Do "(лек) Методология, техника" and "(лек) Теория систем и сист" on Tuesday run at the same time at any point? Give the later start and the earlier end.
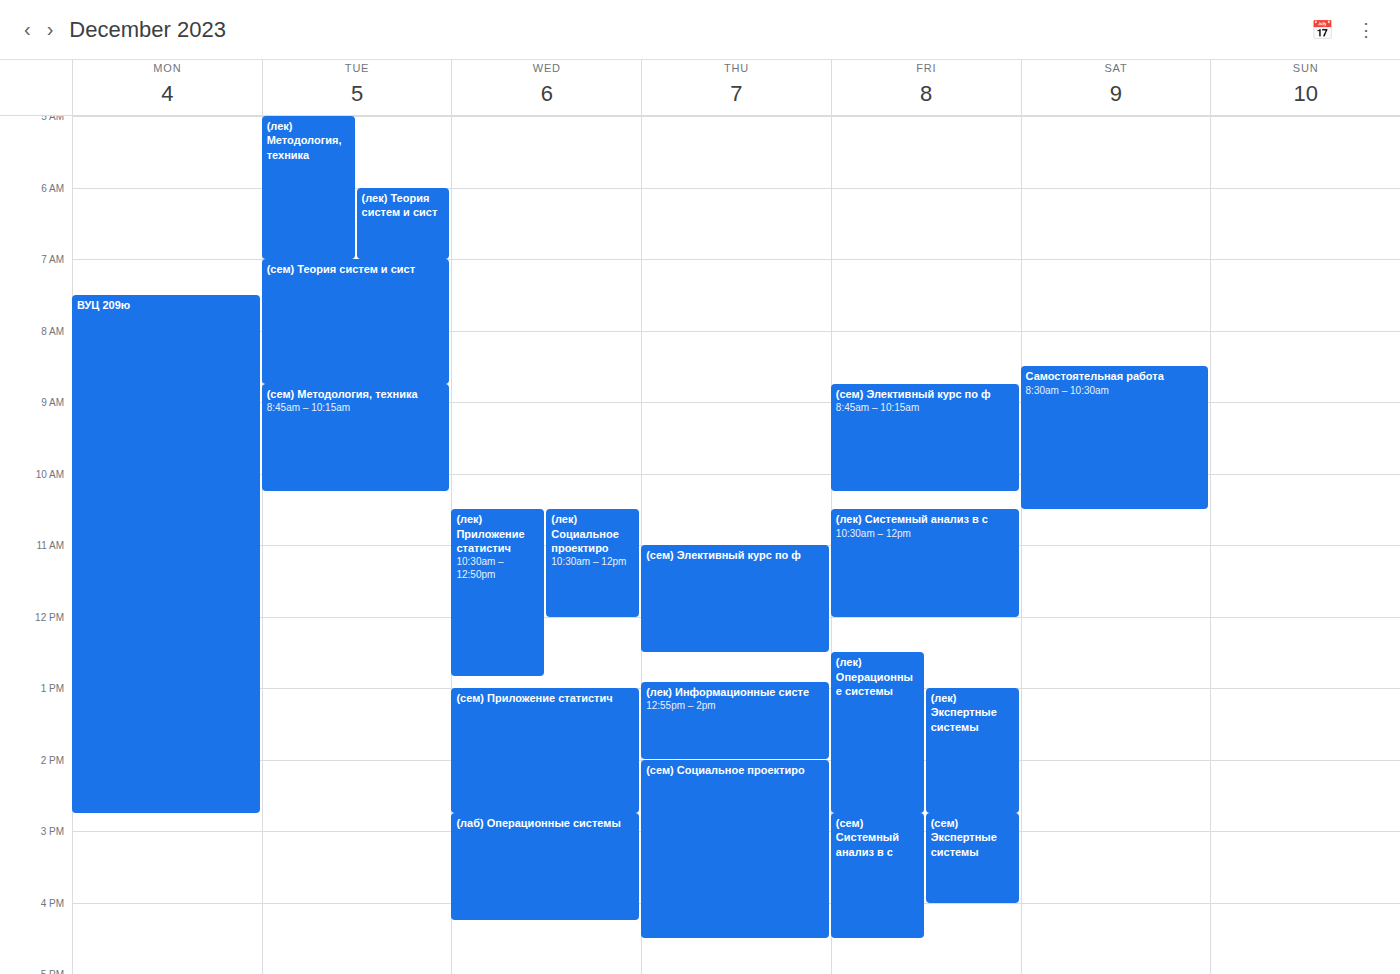
"(лек) Теория систем и сист" starts at 06:00, before "(лек) Методология, техника" ends at 07:00 -- they overlap.